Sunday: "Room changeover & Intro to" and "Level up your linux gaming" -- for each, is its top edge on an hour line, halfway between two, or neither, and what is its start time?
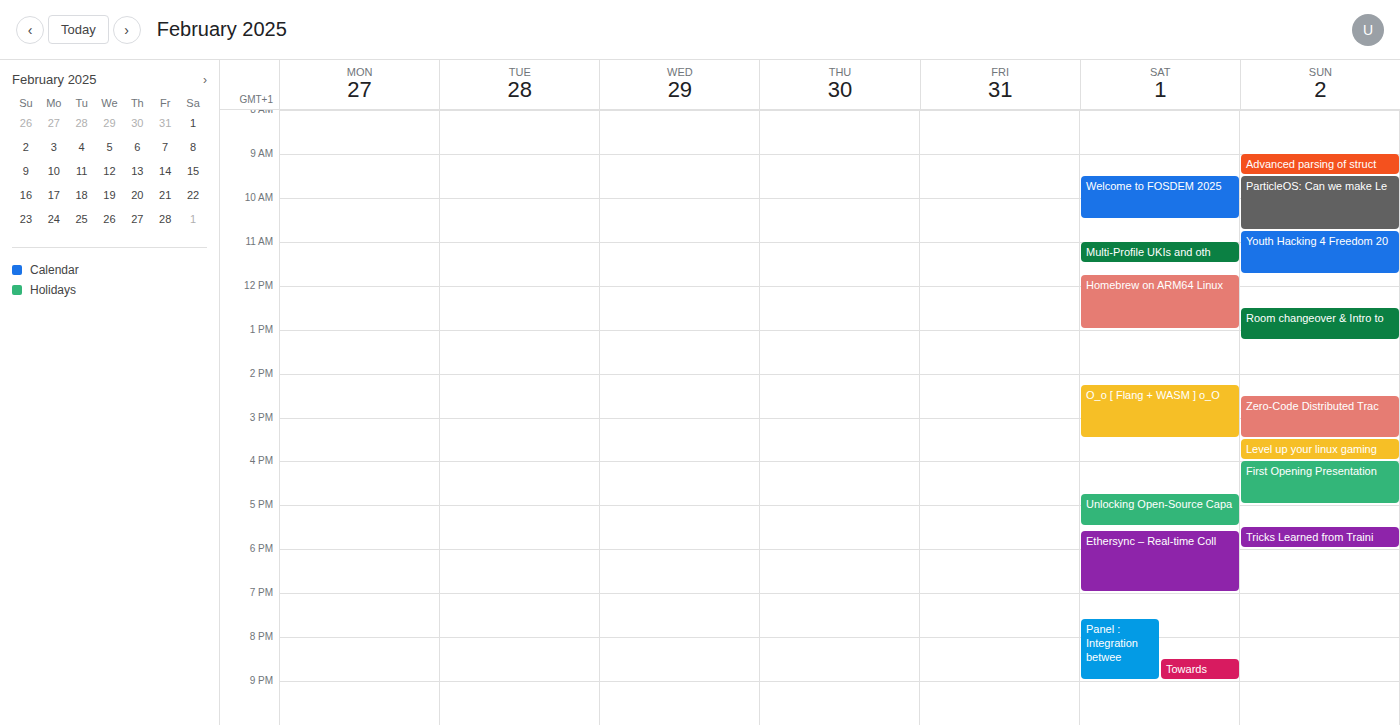
"Room changeover & Intro to": 12:30 PM, halfway between the 12 PM and 1 PM lines. "Level up your linux gaming": 3:30 PM, halfway between the 3 PM and 4 PM lines.